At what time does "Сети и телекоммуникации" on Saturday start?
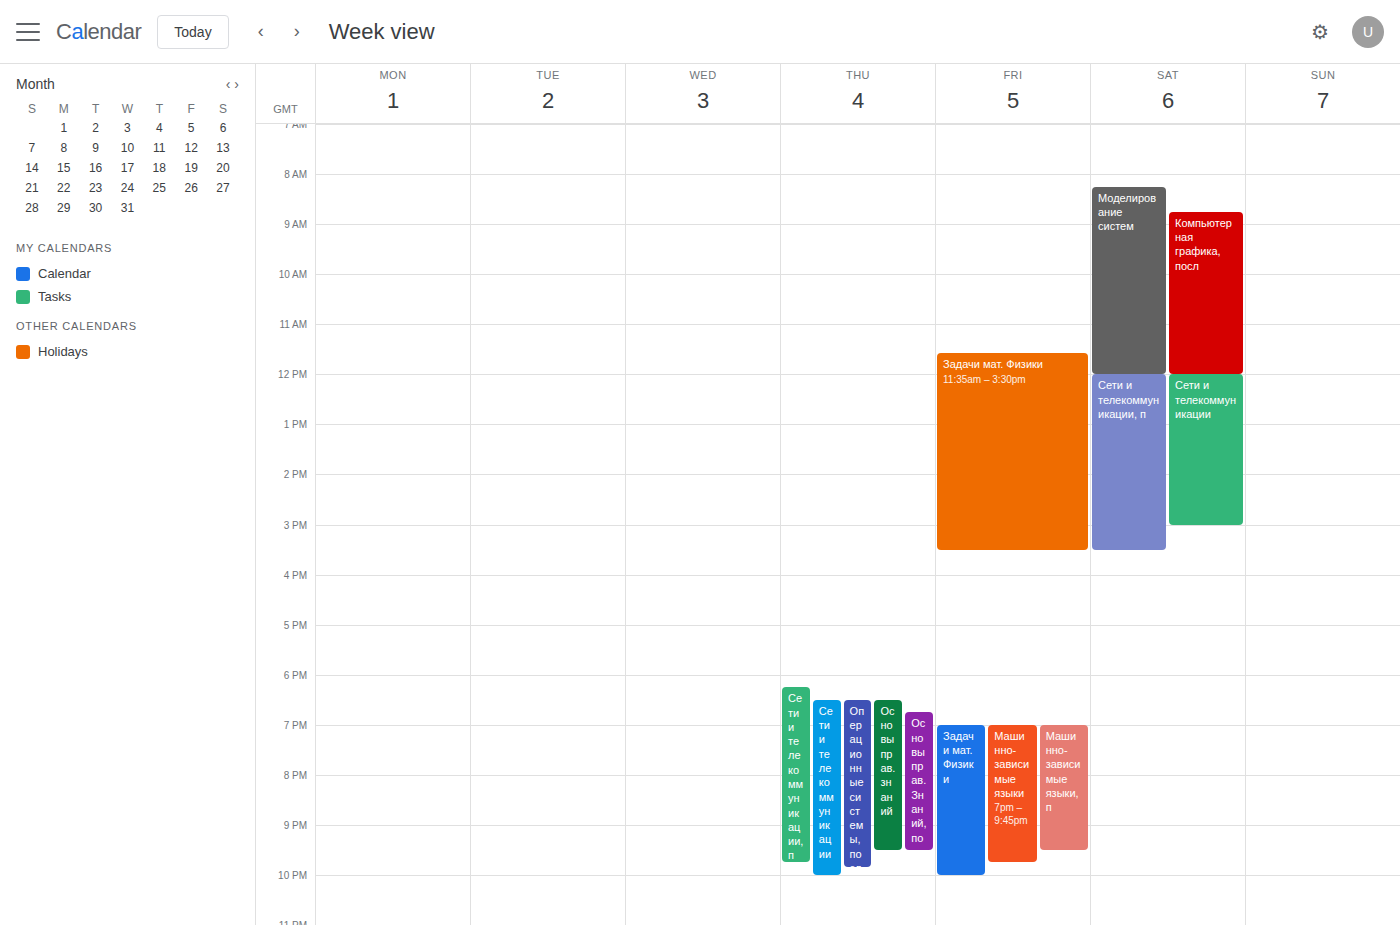
12:00 PM